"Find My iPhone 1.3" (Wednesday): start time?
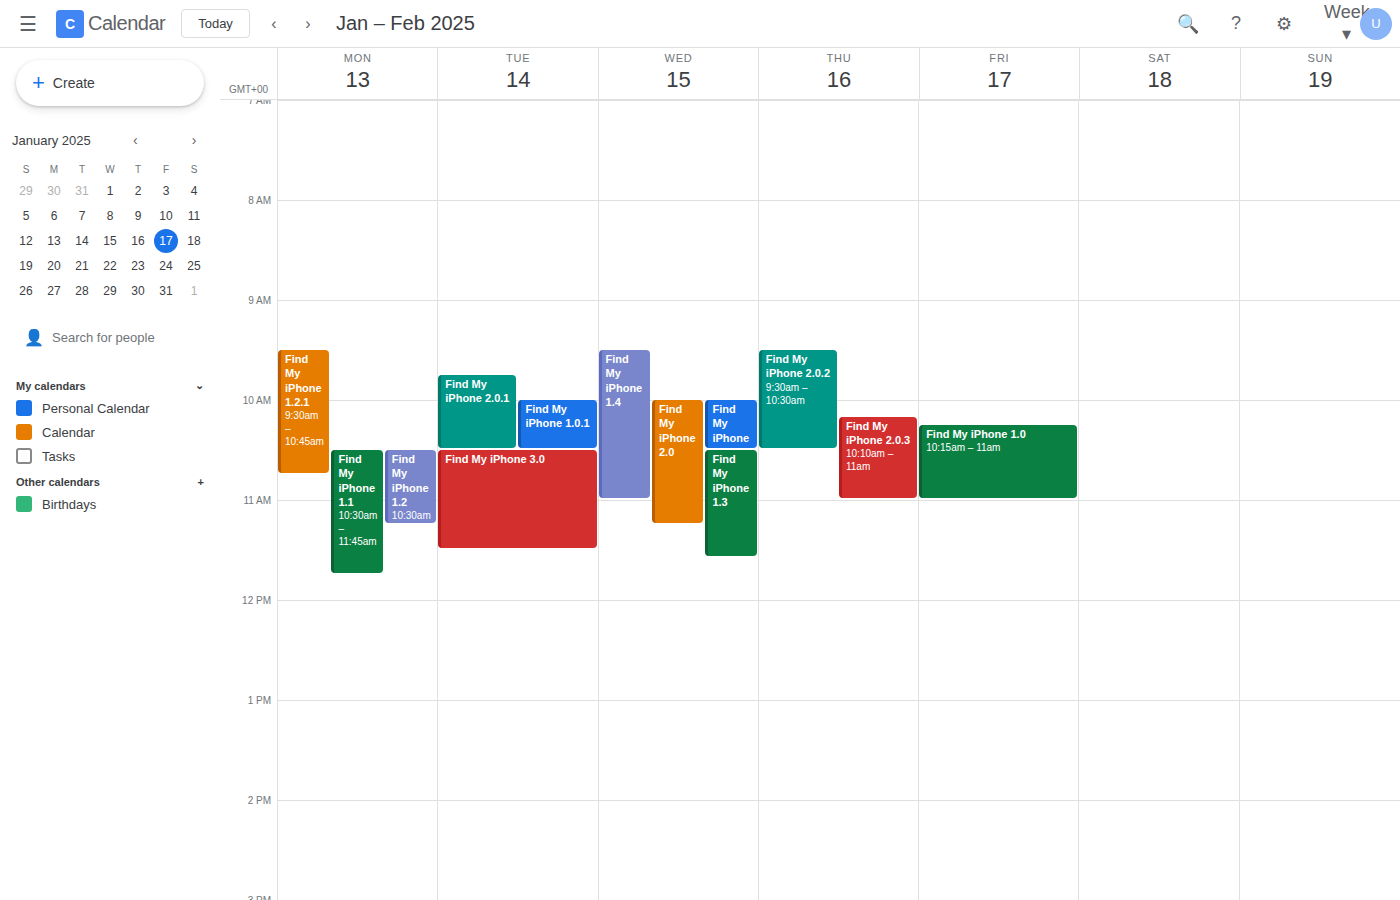
10:30 AM